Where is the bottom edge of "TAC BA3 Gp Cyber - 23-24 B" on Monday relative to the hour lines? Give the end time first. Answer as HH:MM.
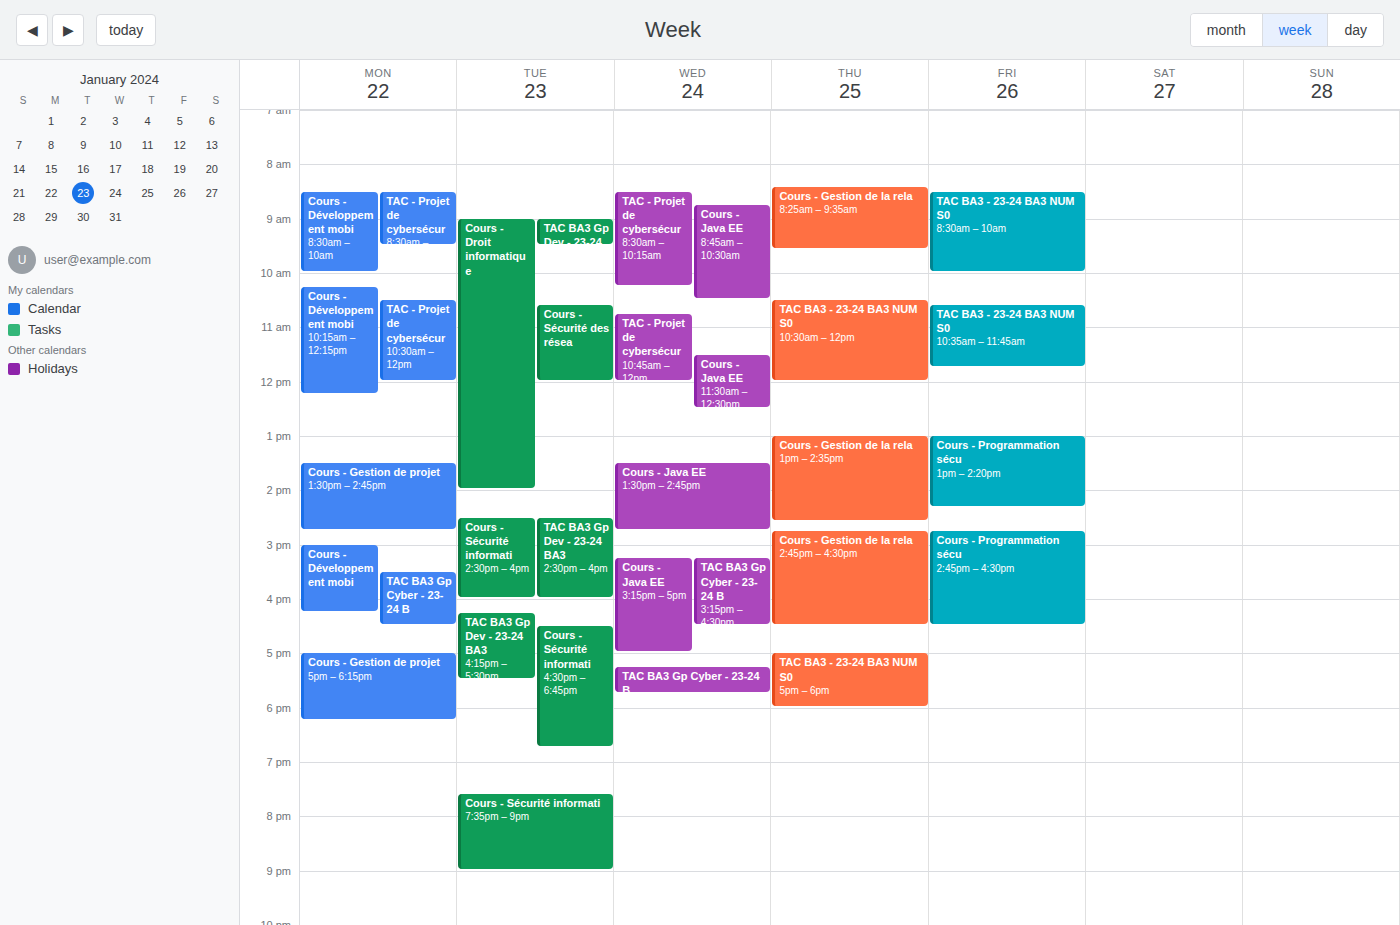
16:30 -- halfway between the 16:00 and 17:00 lines.